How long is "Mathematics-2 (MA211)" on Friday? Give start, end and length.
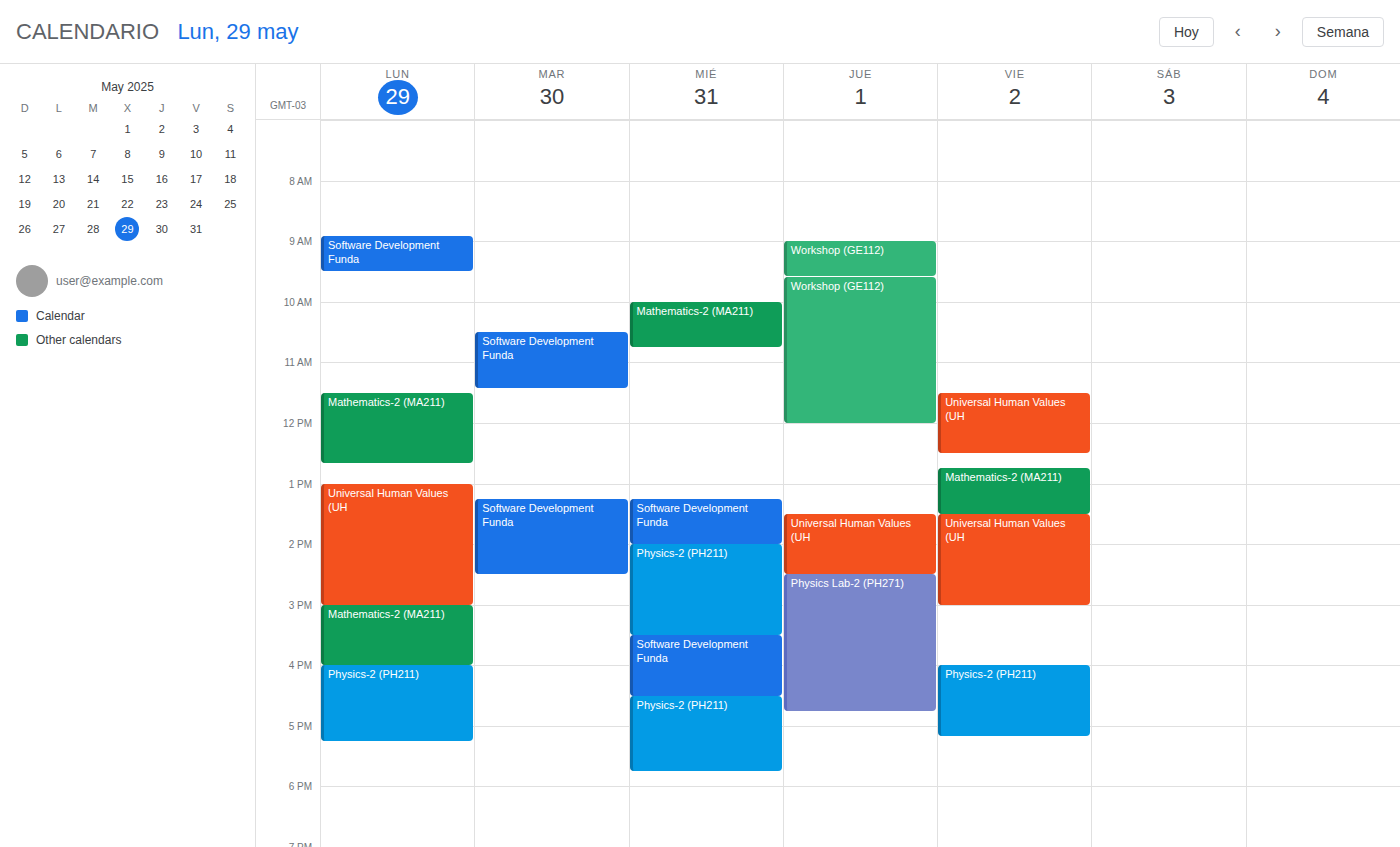
12:45 to 13:30, 45 minutes